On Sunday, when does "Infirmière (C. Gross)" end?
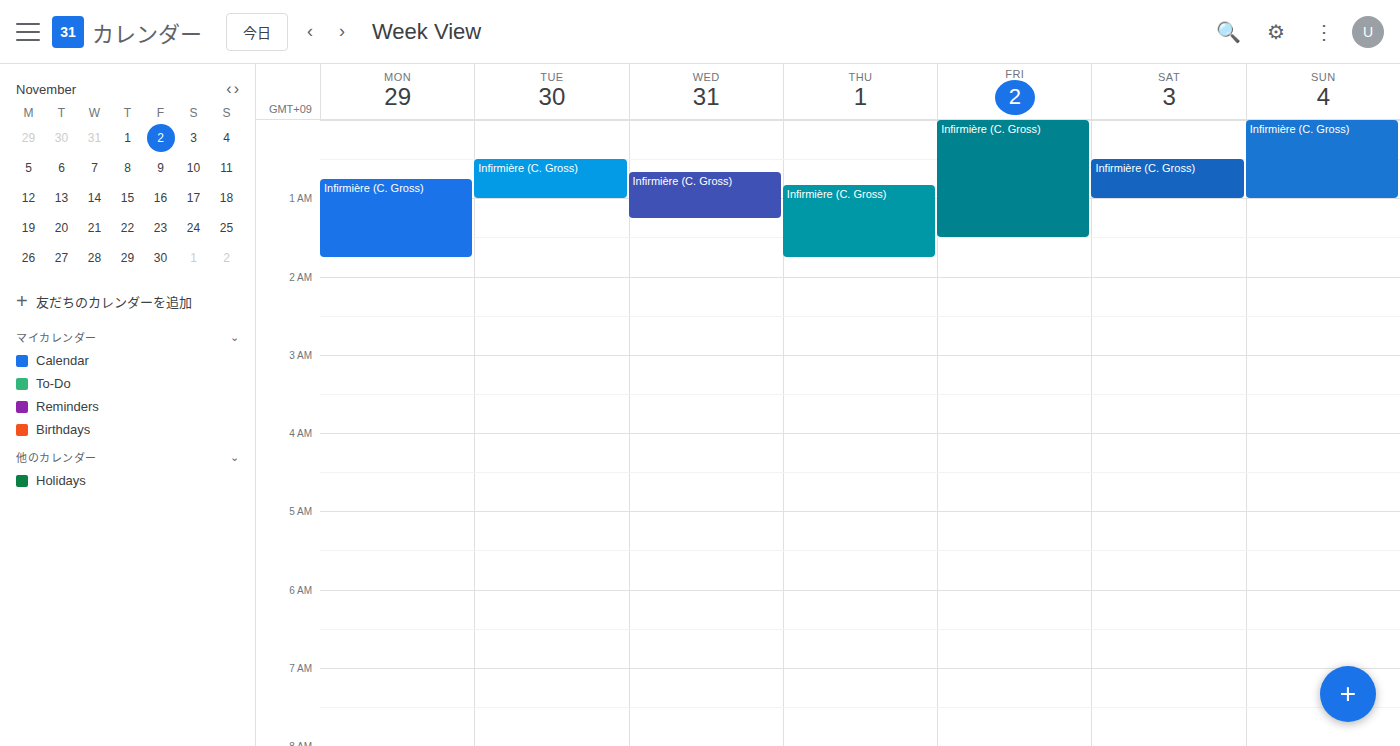
1:00 AM